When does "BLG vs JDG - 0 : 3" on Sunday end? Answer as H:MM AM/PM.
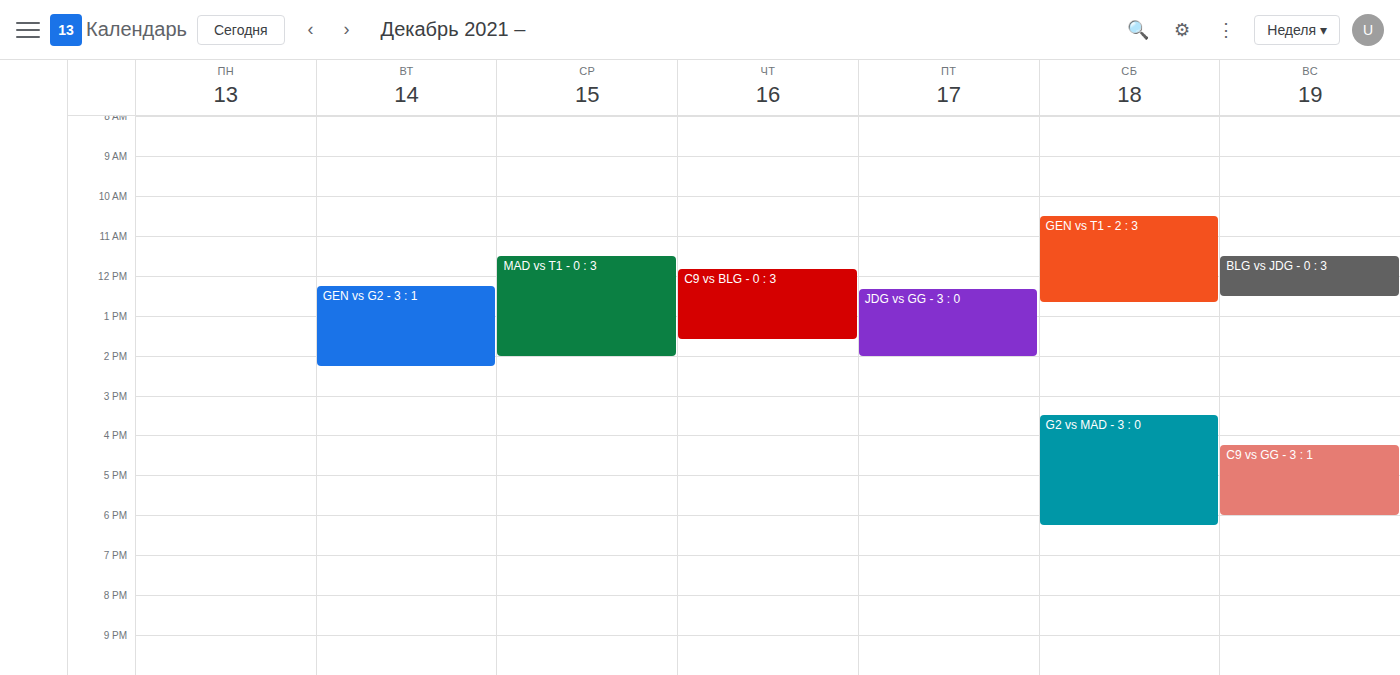
12:30 PM